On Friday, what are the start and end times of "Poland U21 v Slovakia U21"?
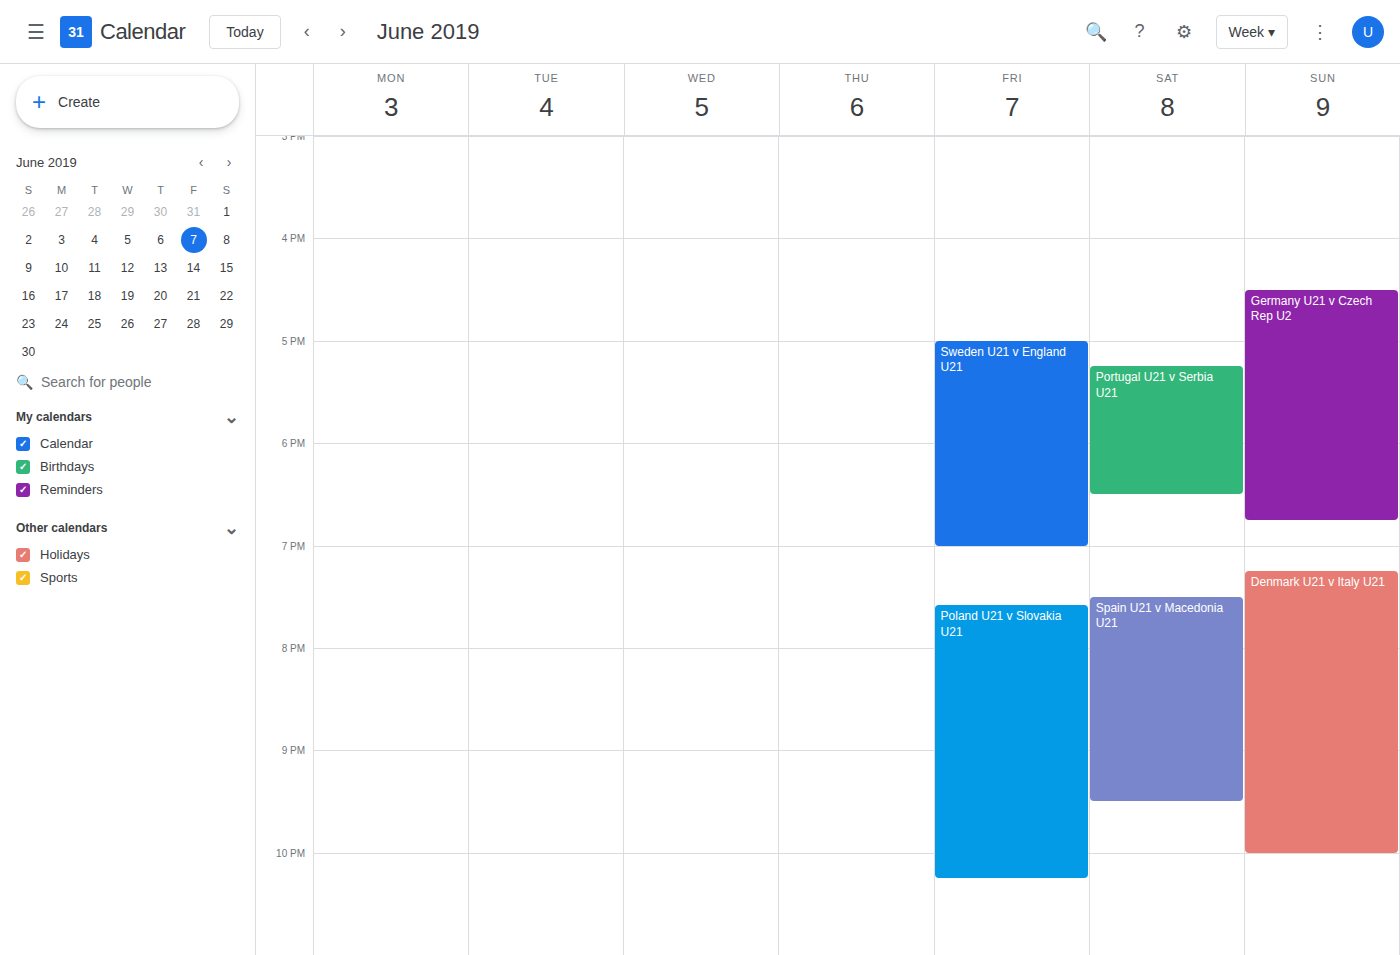
7:35 PM to 10:15 PM